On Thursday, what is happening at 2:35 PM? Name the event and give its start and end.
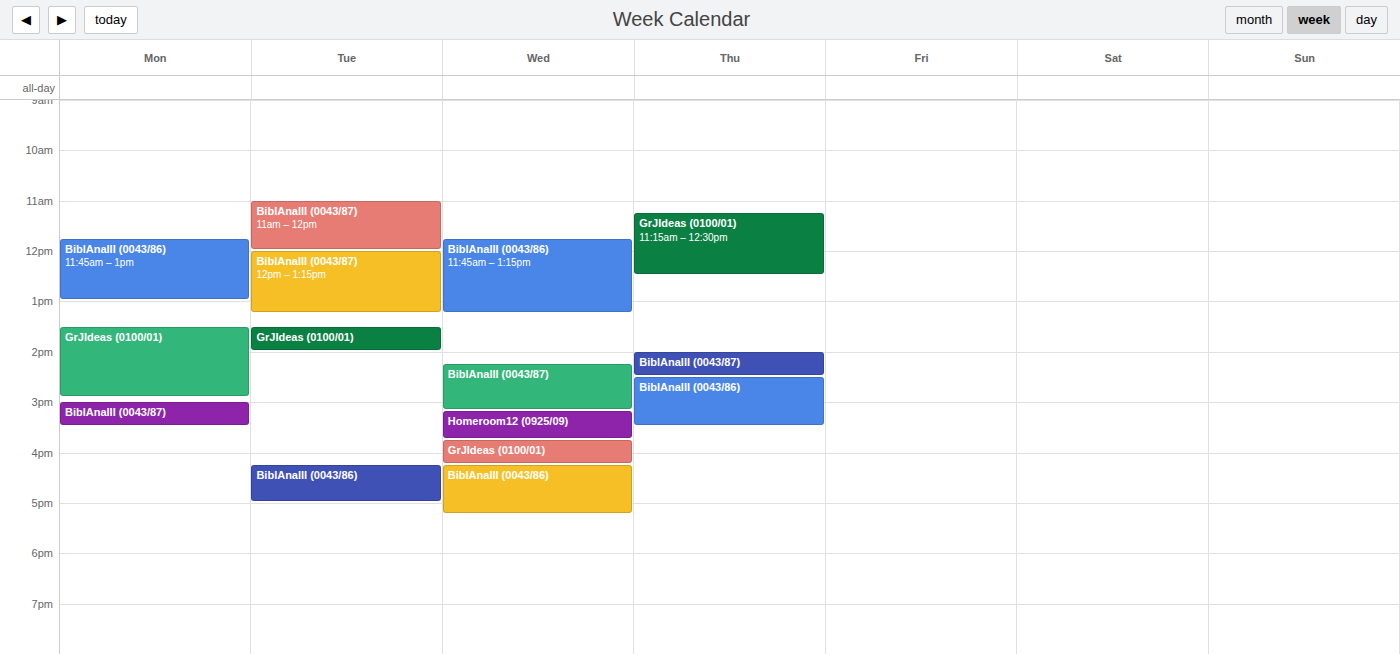
"BiblAnalII (0043/86)", 2:30 PM to 3:30 PM